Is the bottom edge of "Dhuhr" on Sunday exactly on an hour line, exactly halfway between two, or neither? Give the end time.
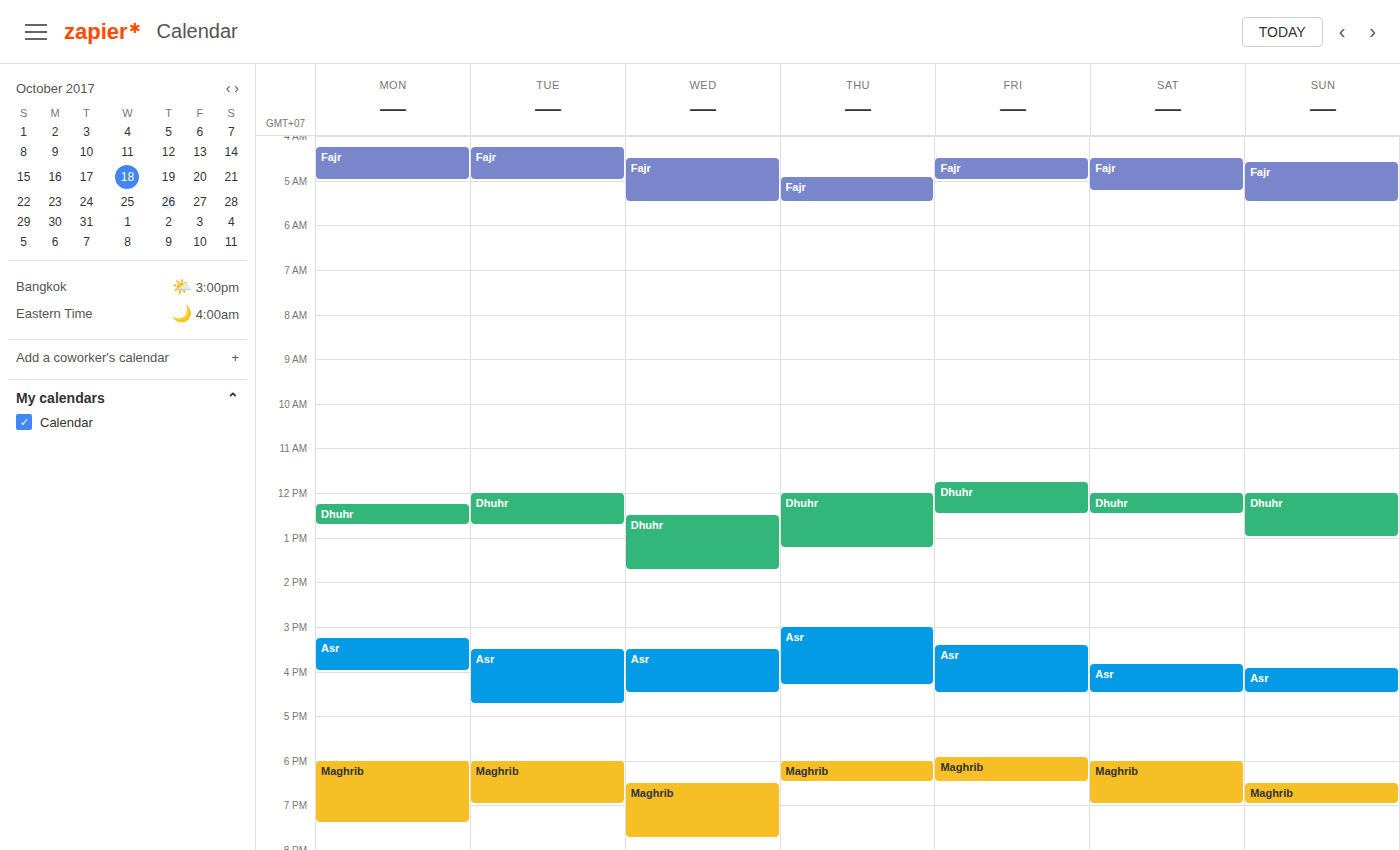
1:00 PM -- exactly on the 1 PM line.